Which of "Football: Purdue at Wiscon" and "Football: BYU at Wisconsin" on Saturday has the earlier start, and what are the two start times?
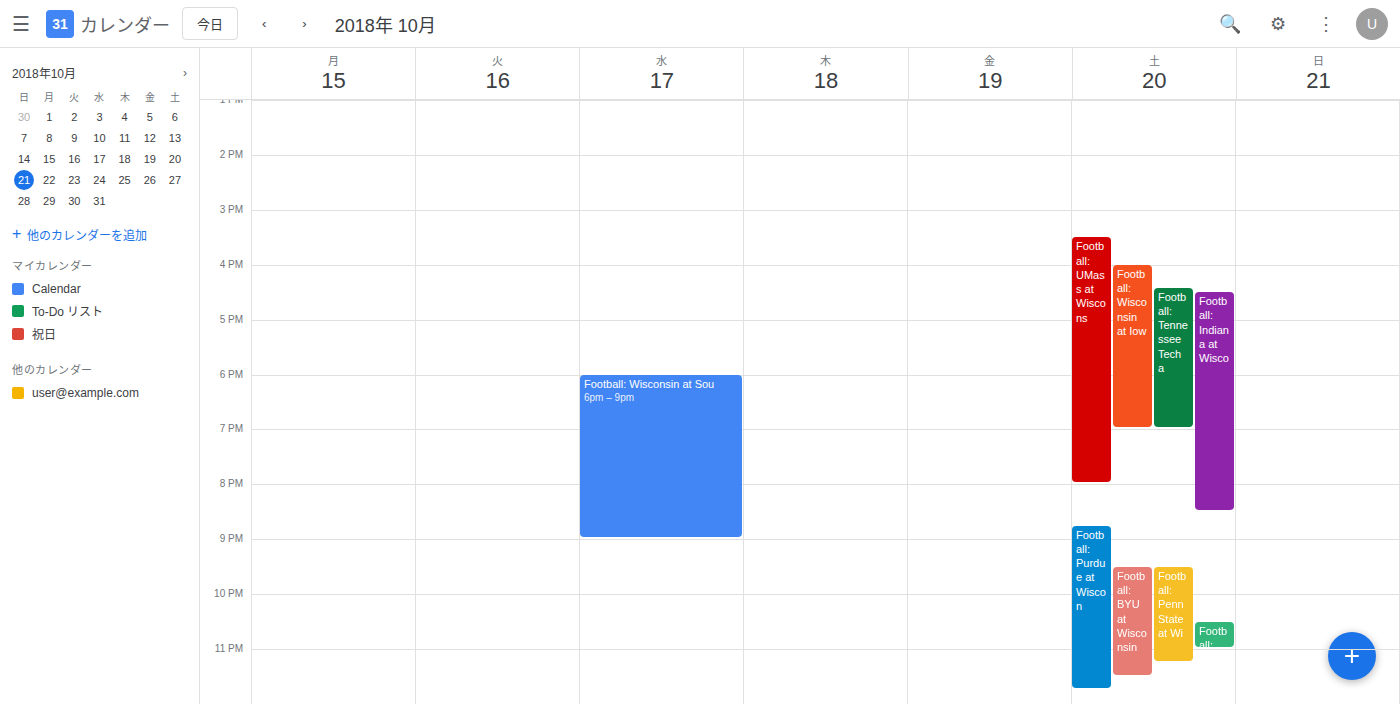
"Football: Purdue at Wiscon" 8:45 PM; "Football: BYU at Wisconsin" 9:30 PM.